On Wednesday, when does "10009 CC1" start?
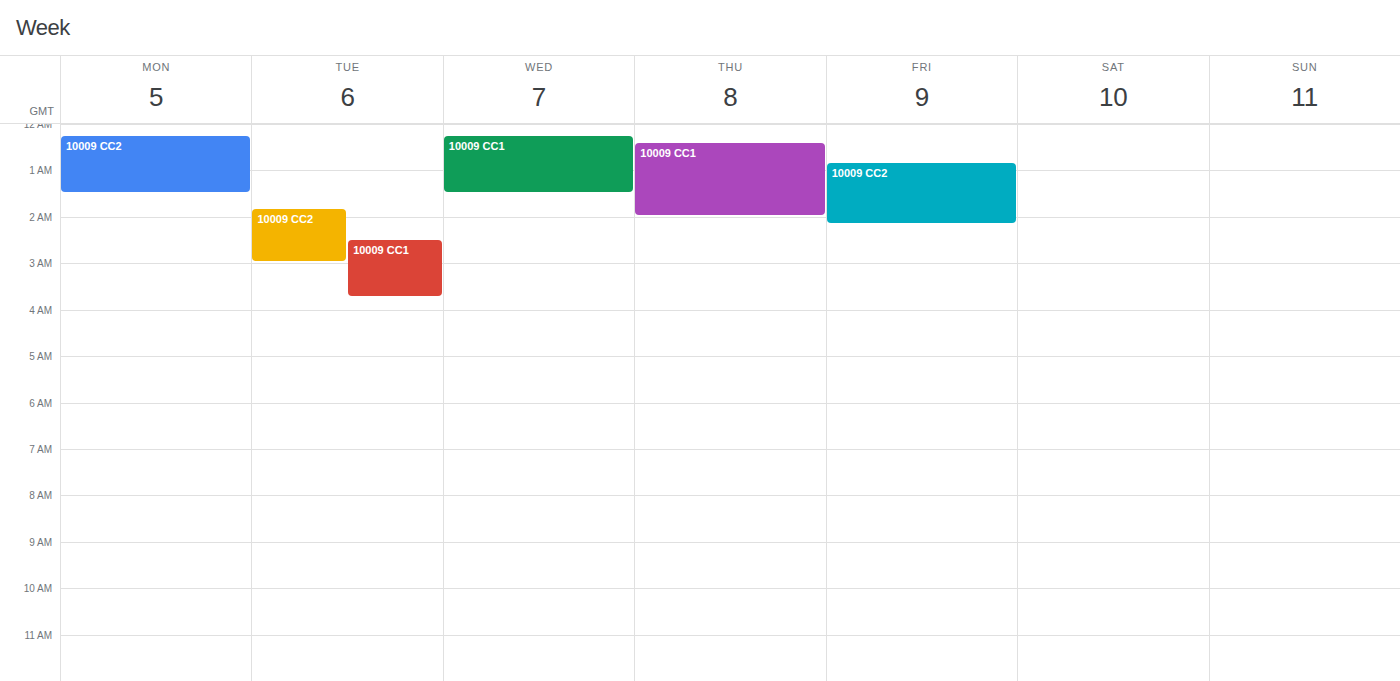
12:15 AM